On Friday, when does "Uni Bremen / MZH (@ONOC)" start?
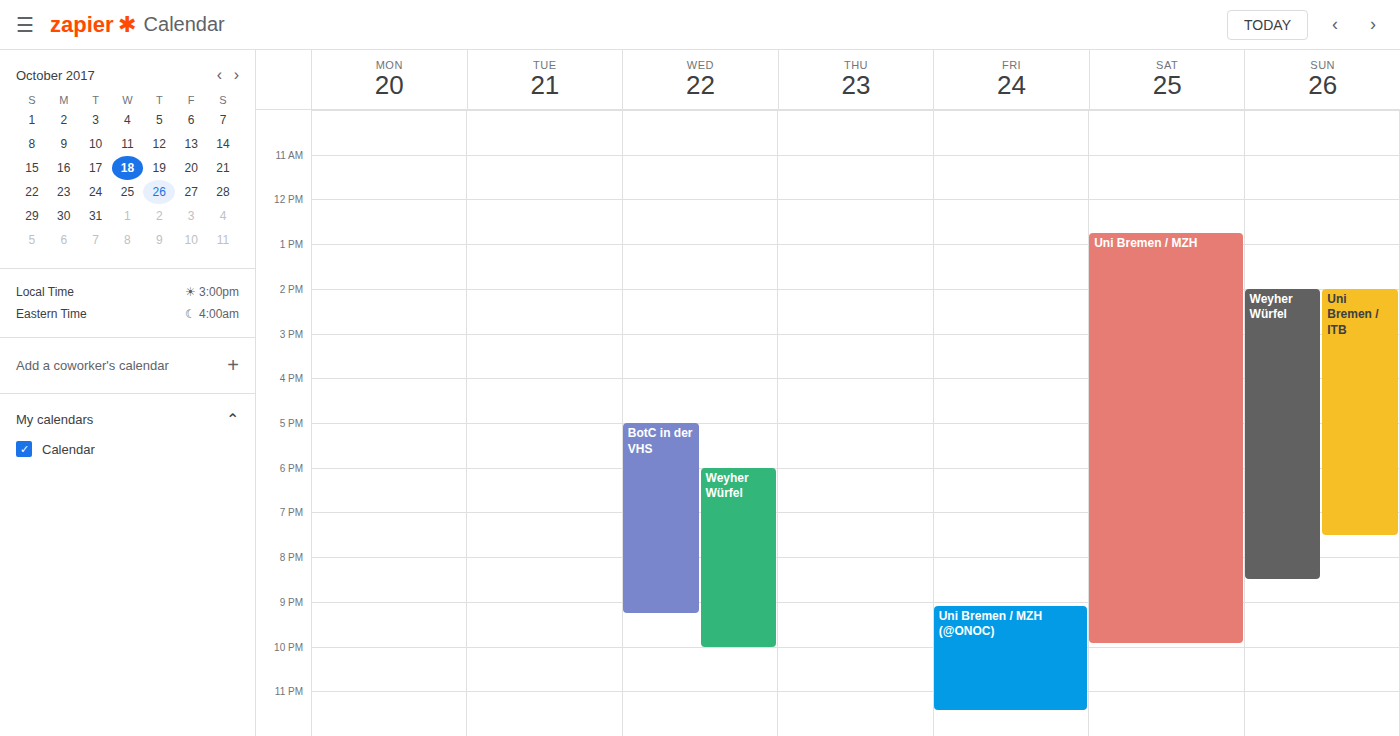
21:05